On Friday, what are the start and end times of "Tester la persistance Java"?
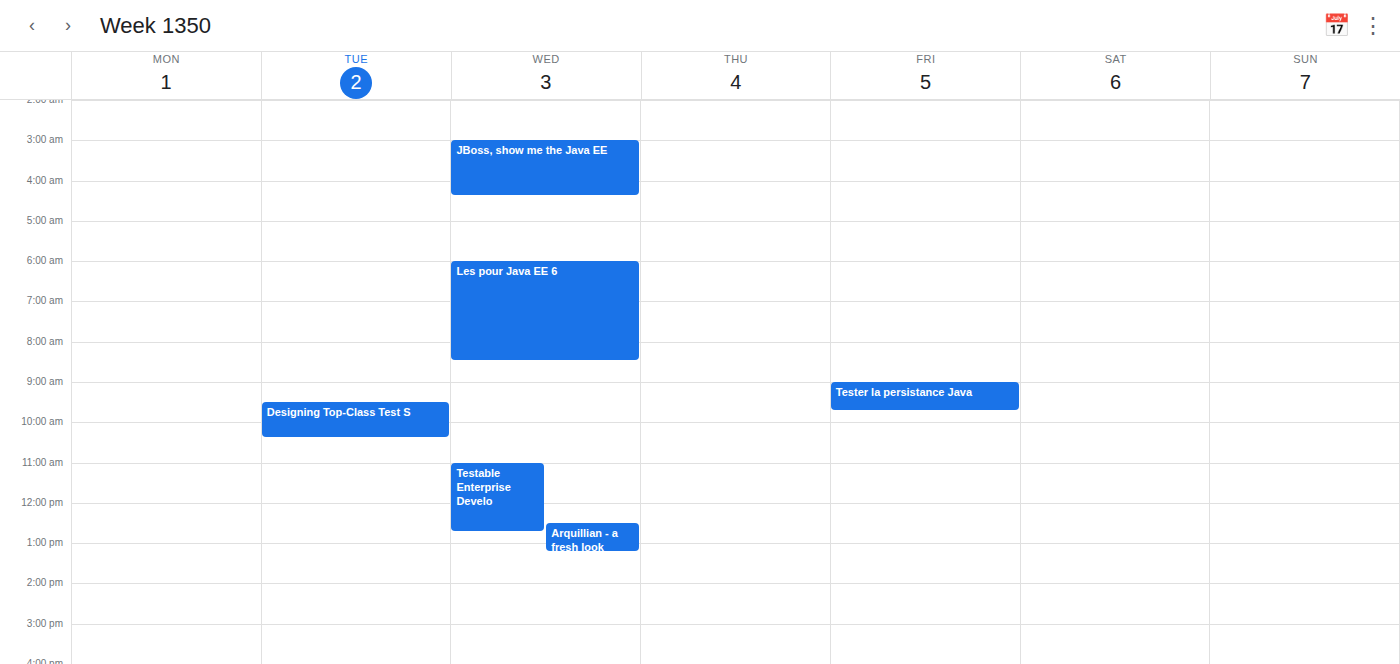
9:00 AM to 9:45 AM